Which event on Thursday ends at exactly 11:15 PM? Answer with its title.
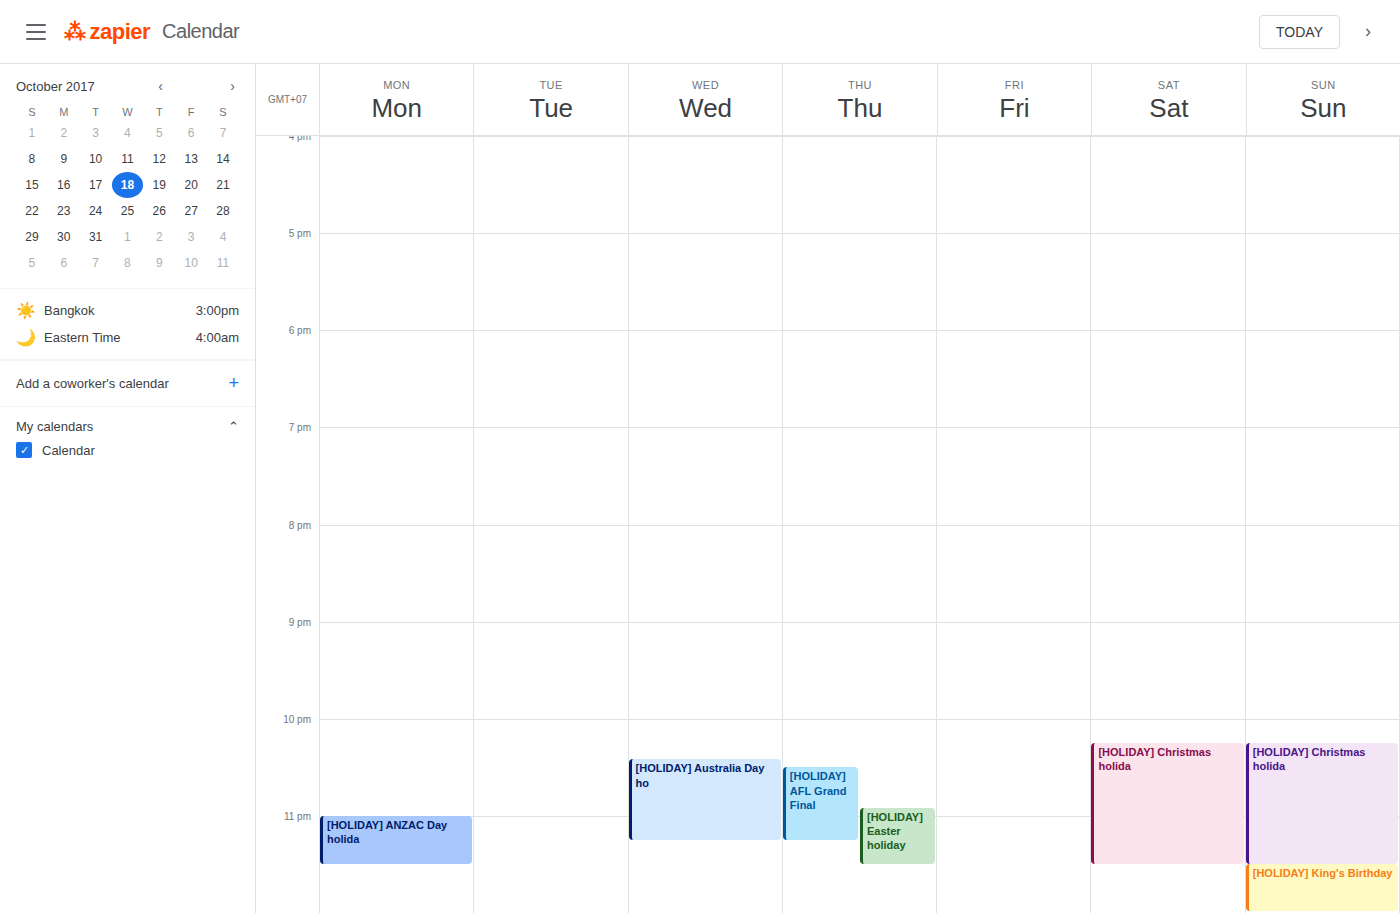
"[HOLIDAY] AFL Grand Final"